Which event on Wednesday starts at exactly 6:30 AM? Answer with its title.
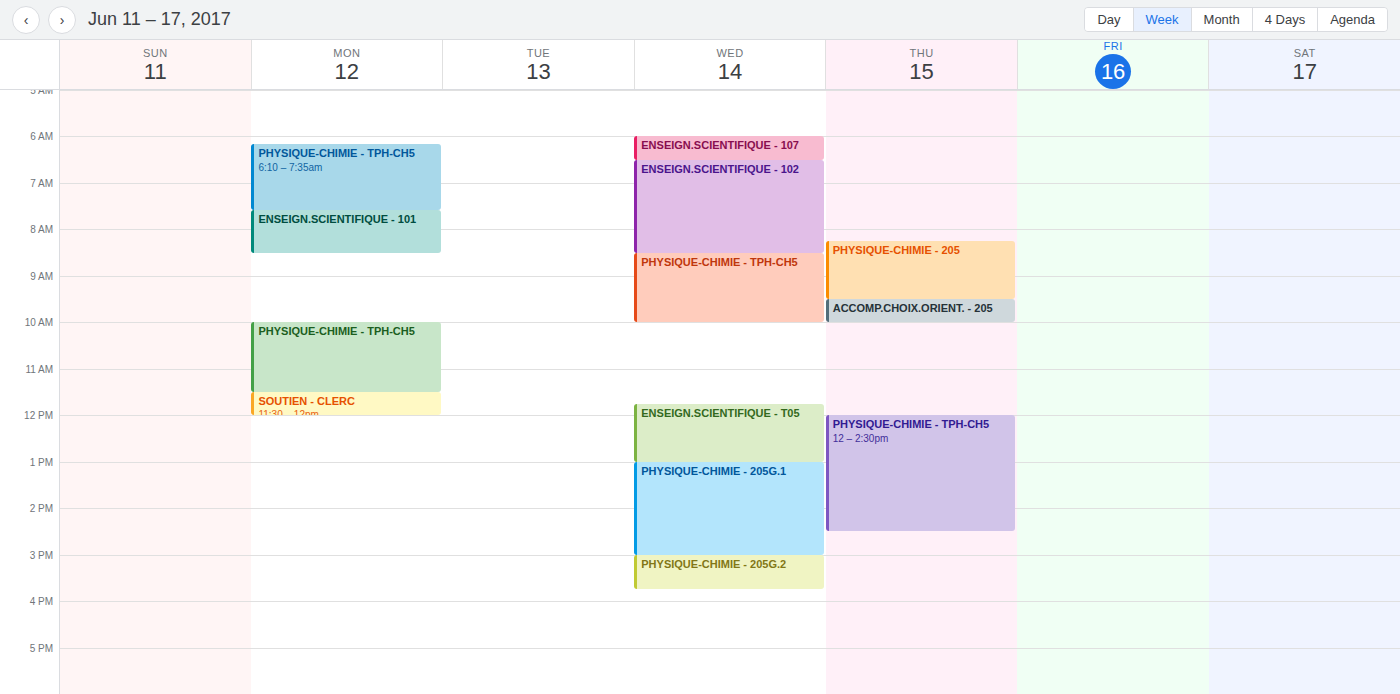
"ENSEIGN.SCIENTIFIQUE - 102"